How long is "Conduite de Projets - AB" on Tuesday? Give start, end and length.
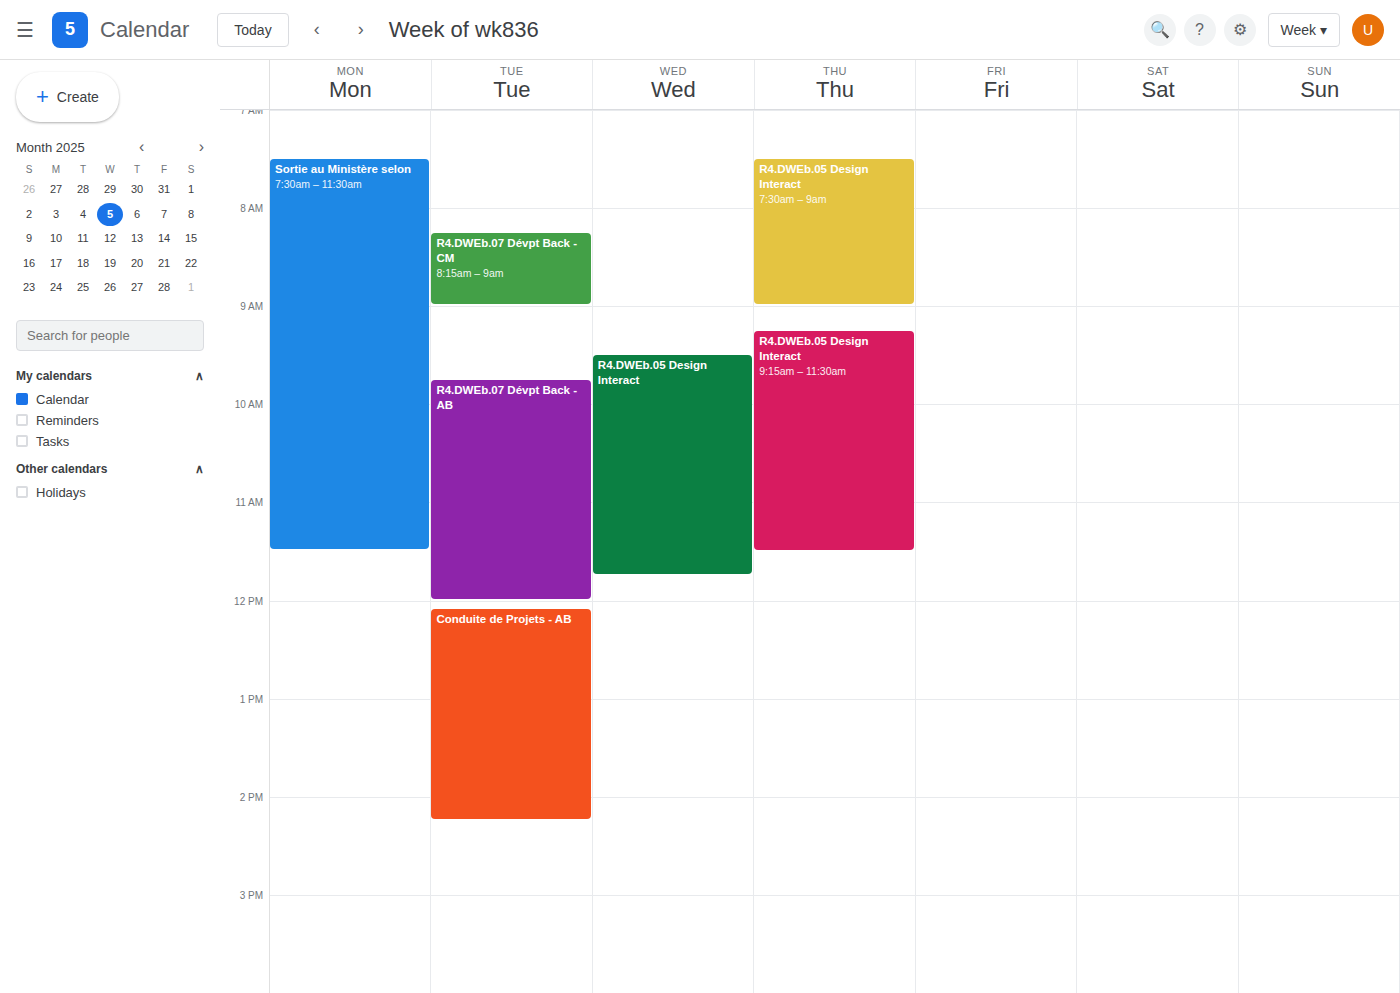
12:05 to 14:15, 2 hours 10 minutes